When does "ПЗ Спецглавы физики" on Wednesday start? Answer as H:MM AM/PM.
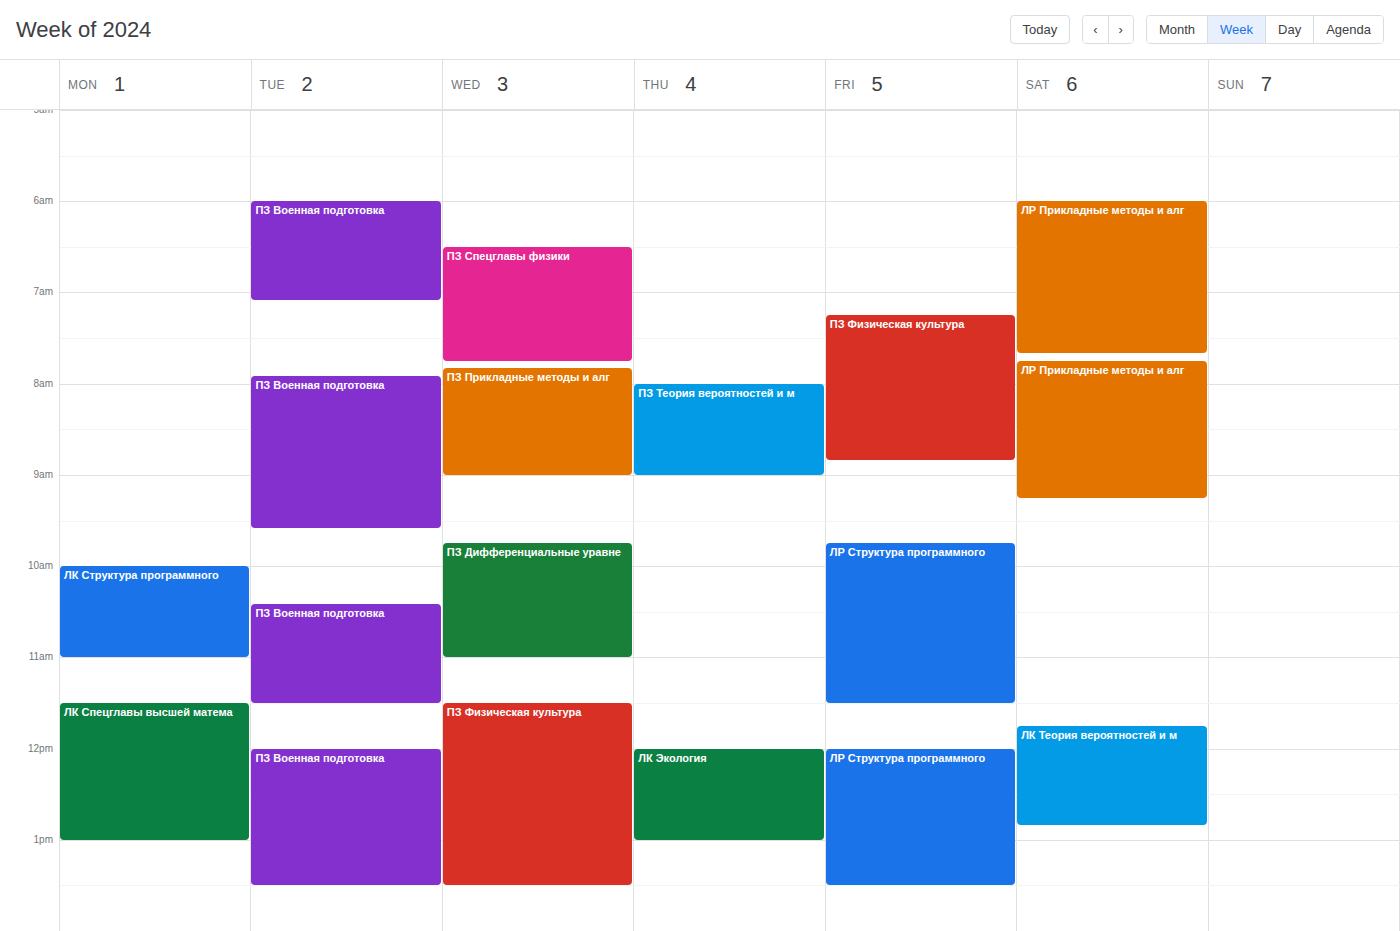
6:30 AM